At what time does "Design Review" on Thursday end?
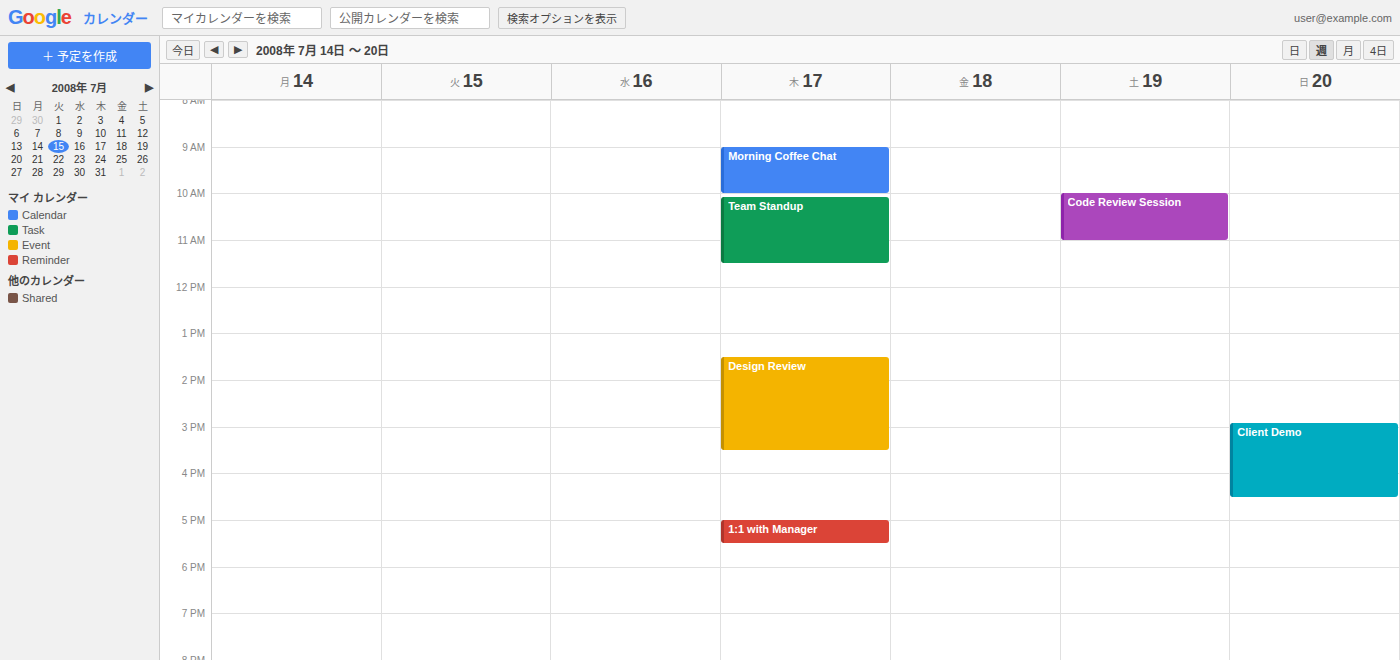
3:30 PM